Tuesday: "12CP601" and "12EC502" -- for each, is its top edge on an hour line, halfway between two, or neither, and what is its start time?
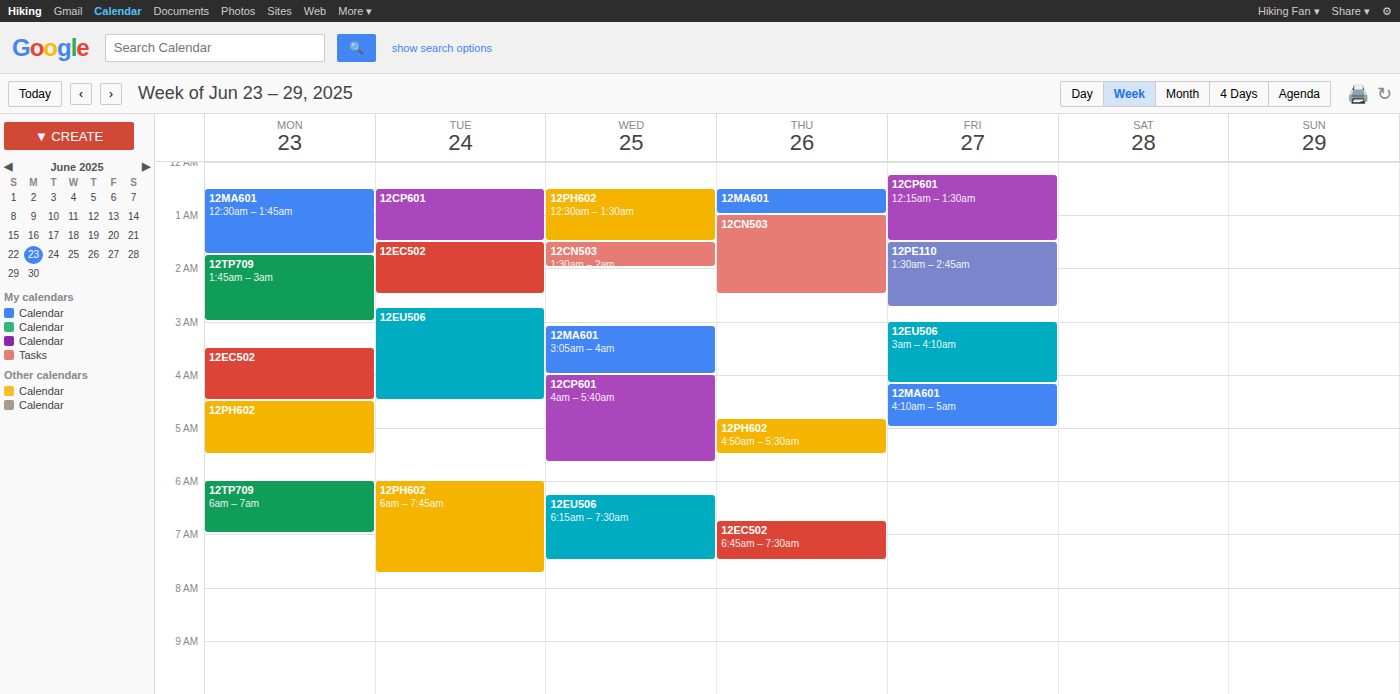
"12CP601": 12:30 AM, halfway between the 12 AM and 1 AM lines. "12EC502": 1:30 AM, halfway between the 1 AM and 2 AM lines.